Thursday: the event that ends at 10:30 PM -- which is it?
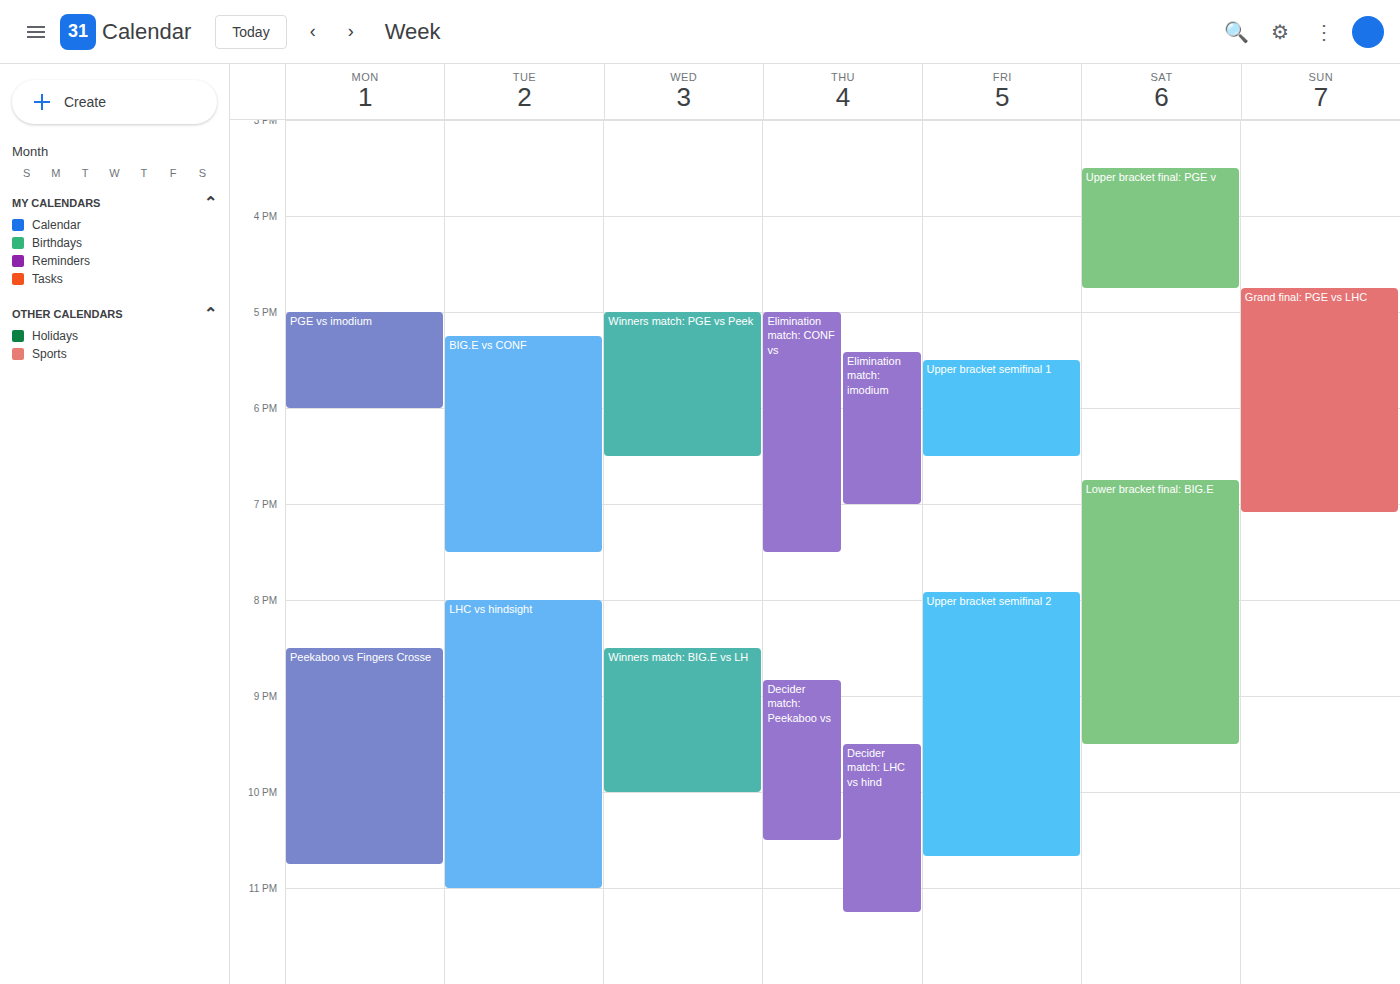
"Decider match: Peekaboo vs"